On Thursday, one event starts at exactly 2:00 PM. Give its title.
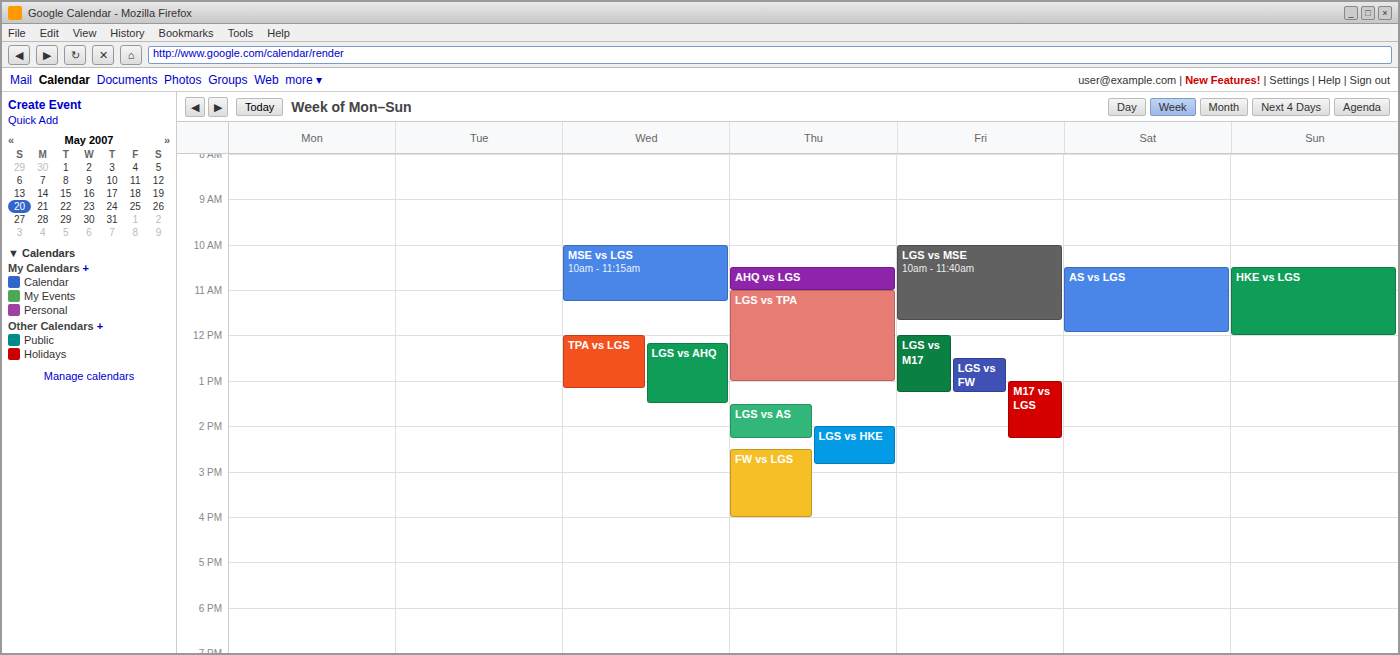
"LGS vs HKE"